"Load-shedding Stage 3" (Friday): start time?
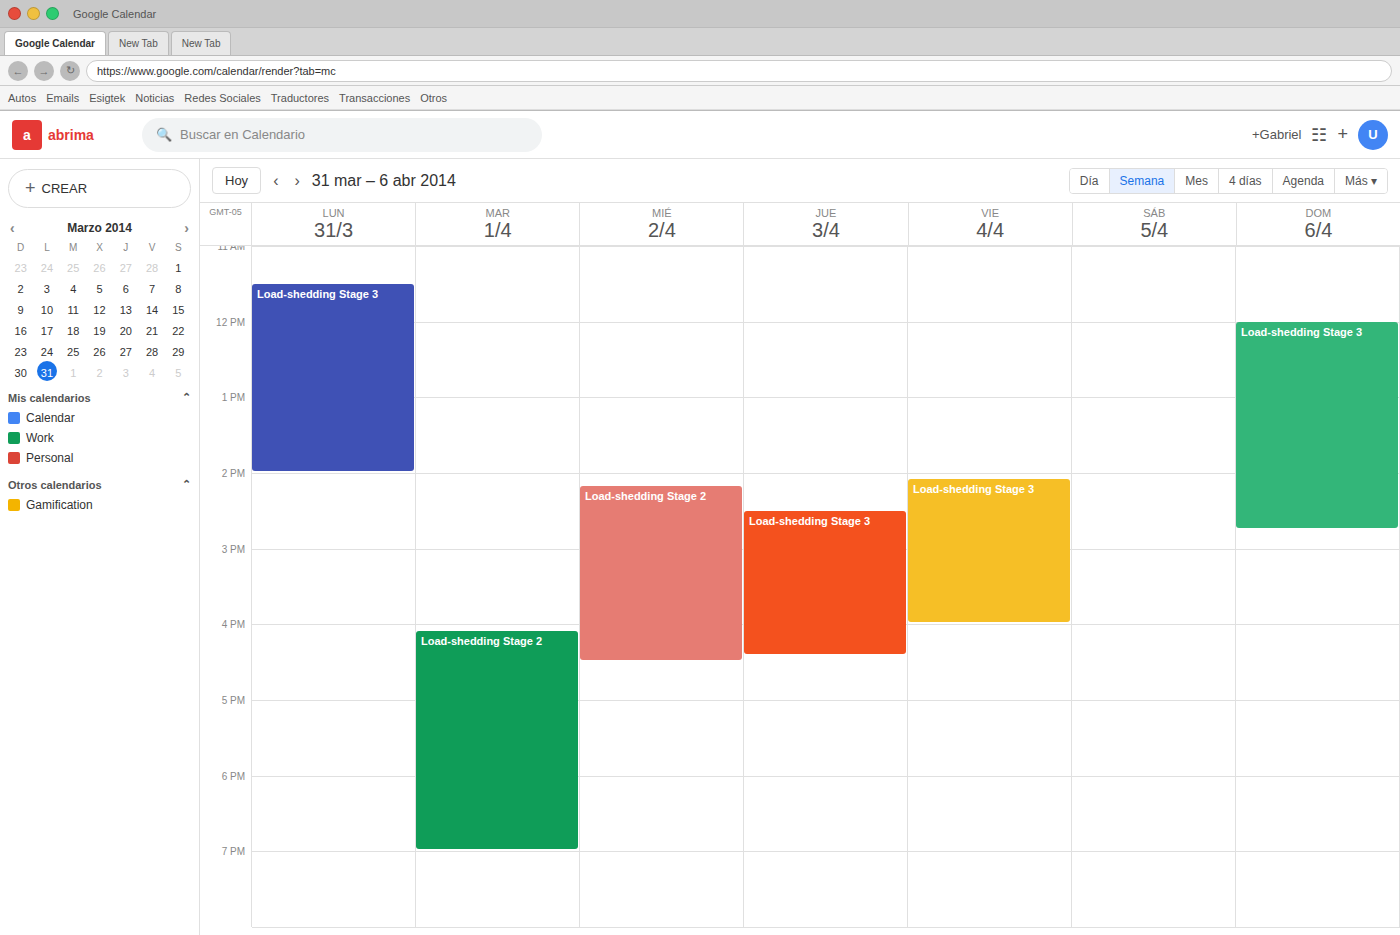
2:05 PM